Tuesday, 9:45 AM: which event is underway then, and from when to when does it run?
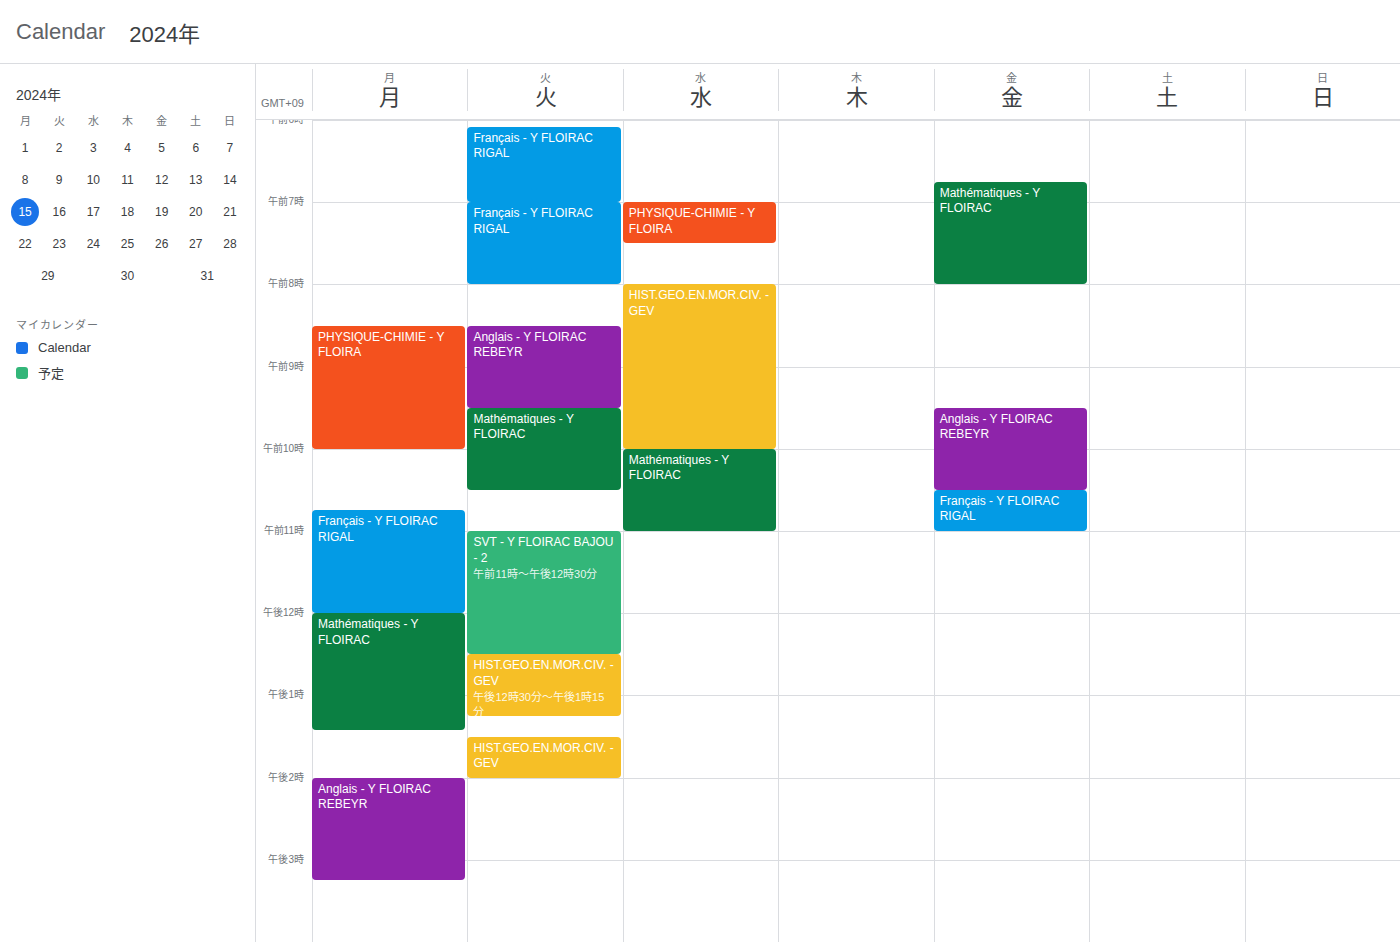
"Mathématiques - Y FLOIRAC", 9:30 AM to 10:30 AM